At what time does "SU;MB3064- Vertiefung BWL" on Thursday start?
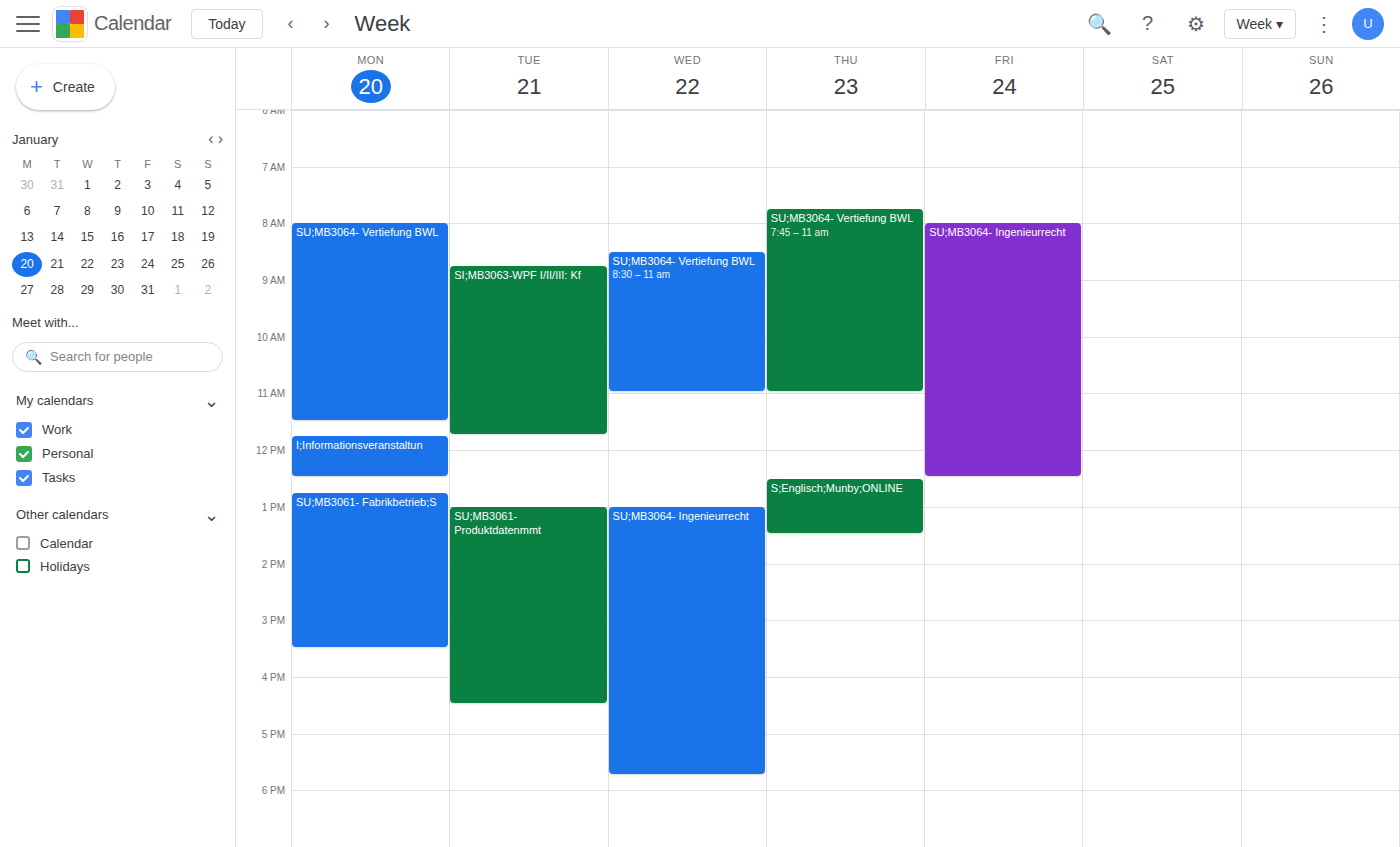
7:45 AM